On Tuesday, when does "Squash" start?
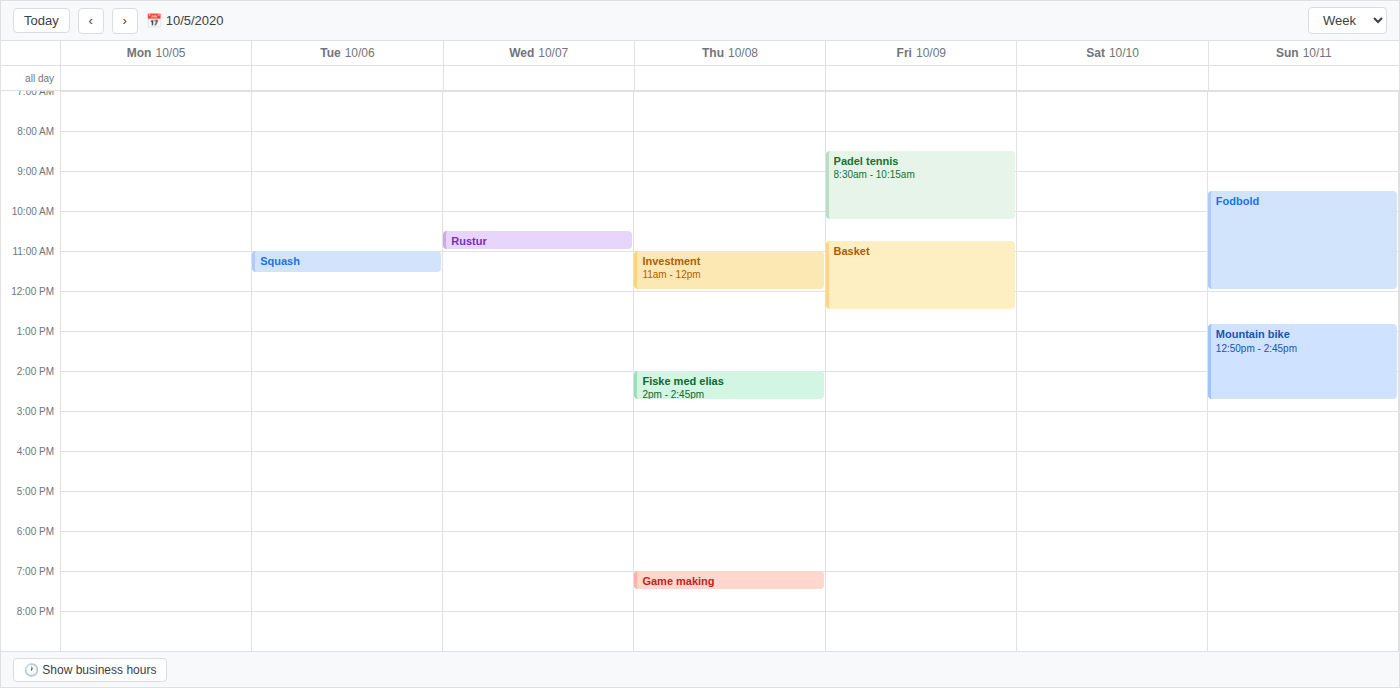
11:00 AM